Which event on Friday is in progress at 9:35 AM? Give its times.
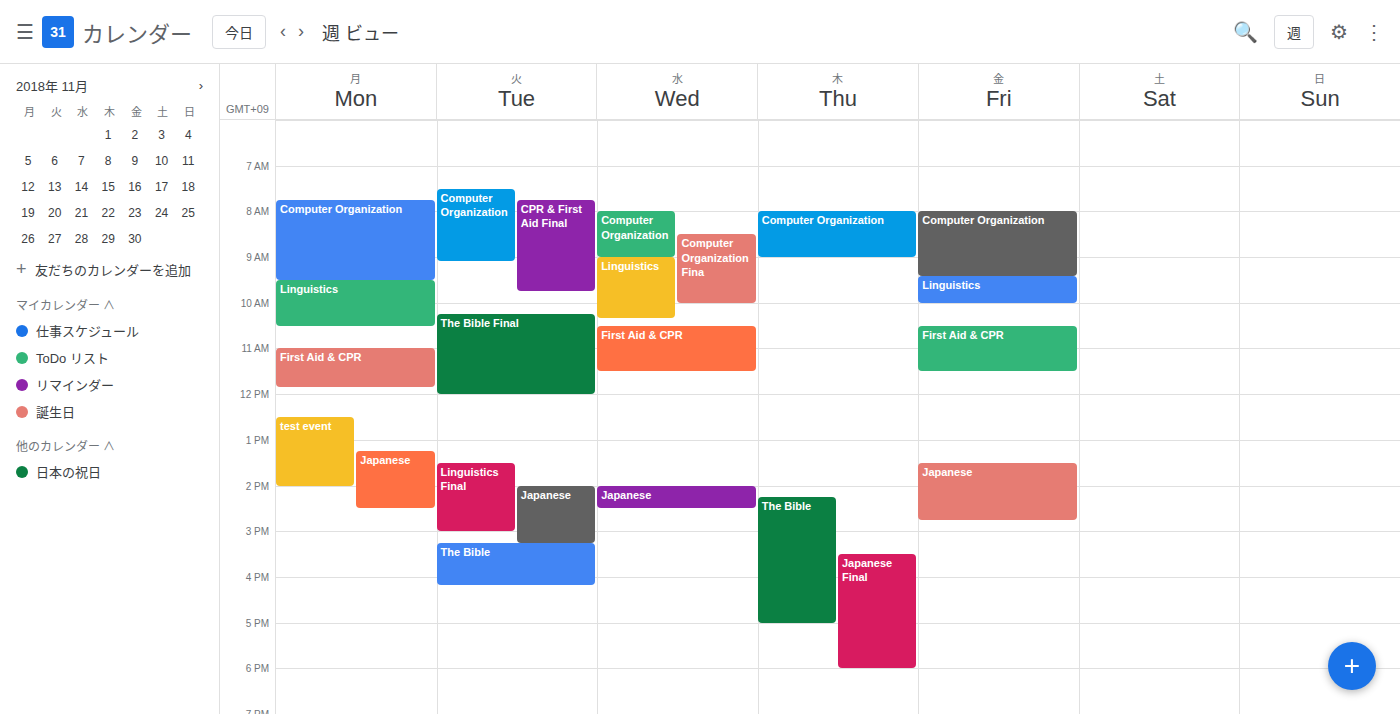
"Linguistics", 9:25 AM to 10:00 AM